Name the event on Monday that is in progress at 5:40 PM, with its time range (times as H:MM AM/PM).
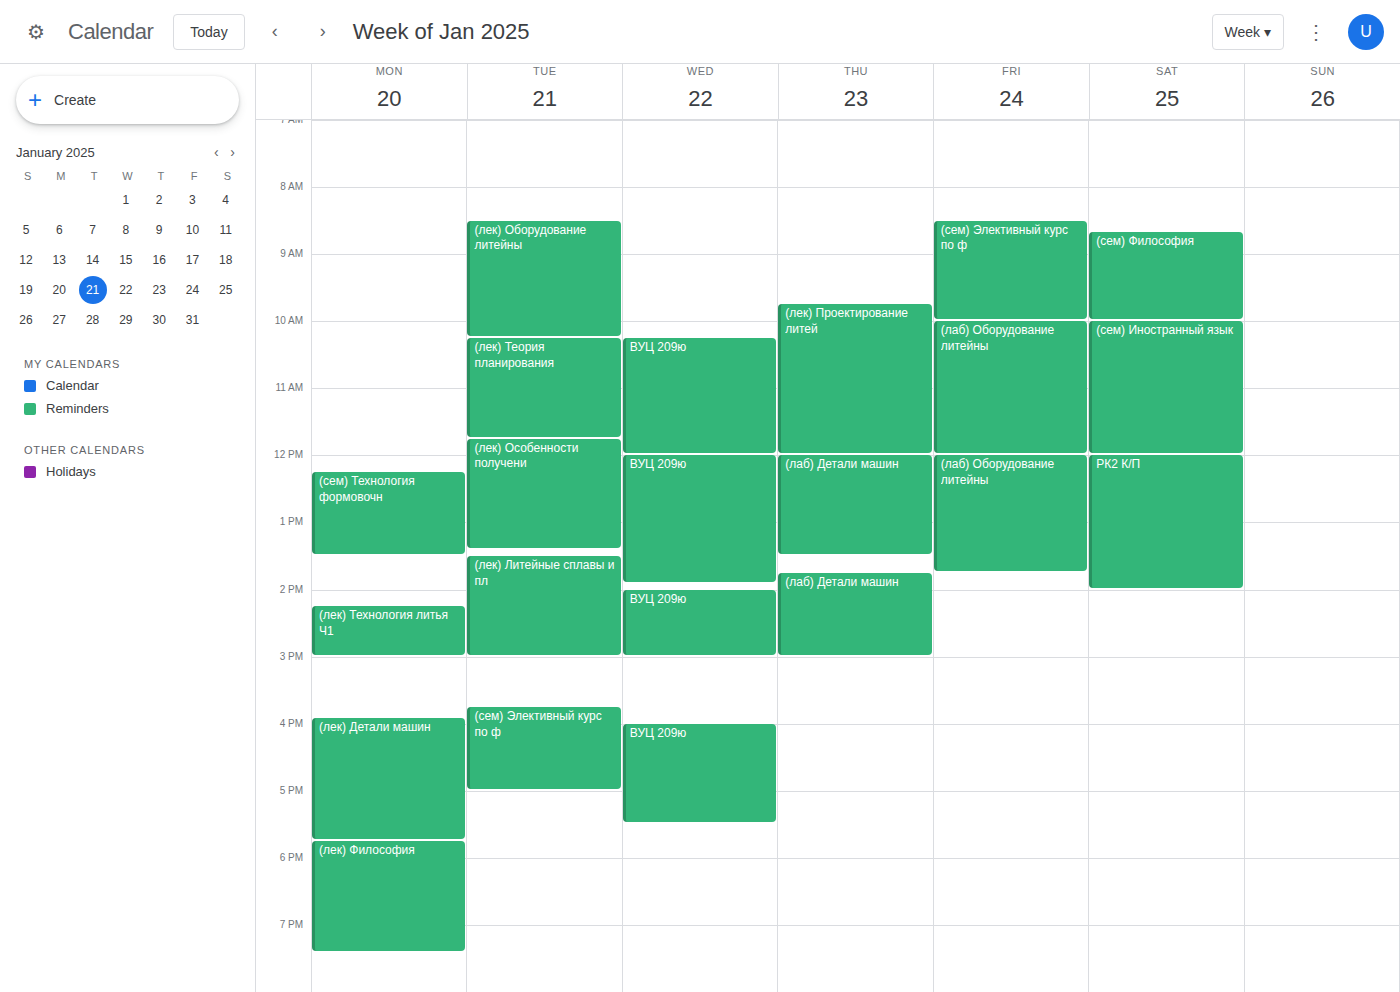
"(лек) Детали машин", 3:55 PM to 5:45 PM